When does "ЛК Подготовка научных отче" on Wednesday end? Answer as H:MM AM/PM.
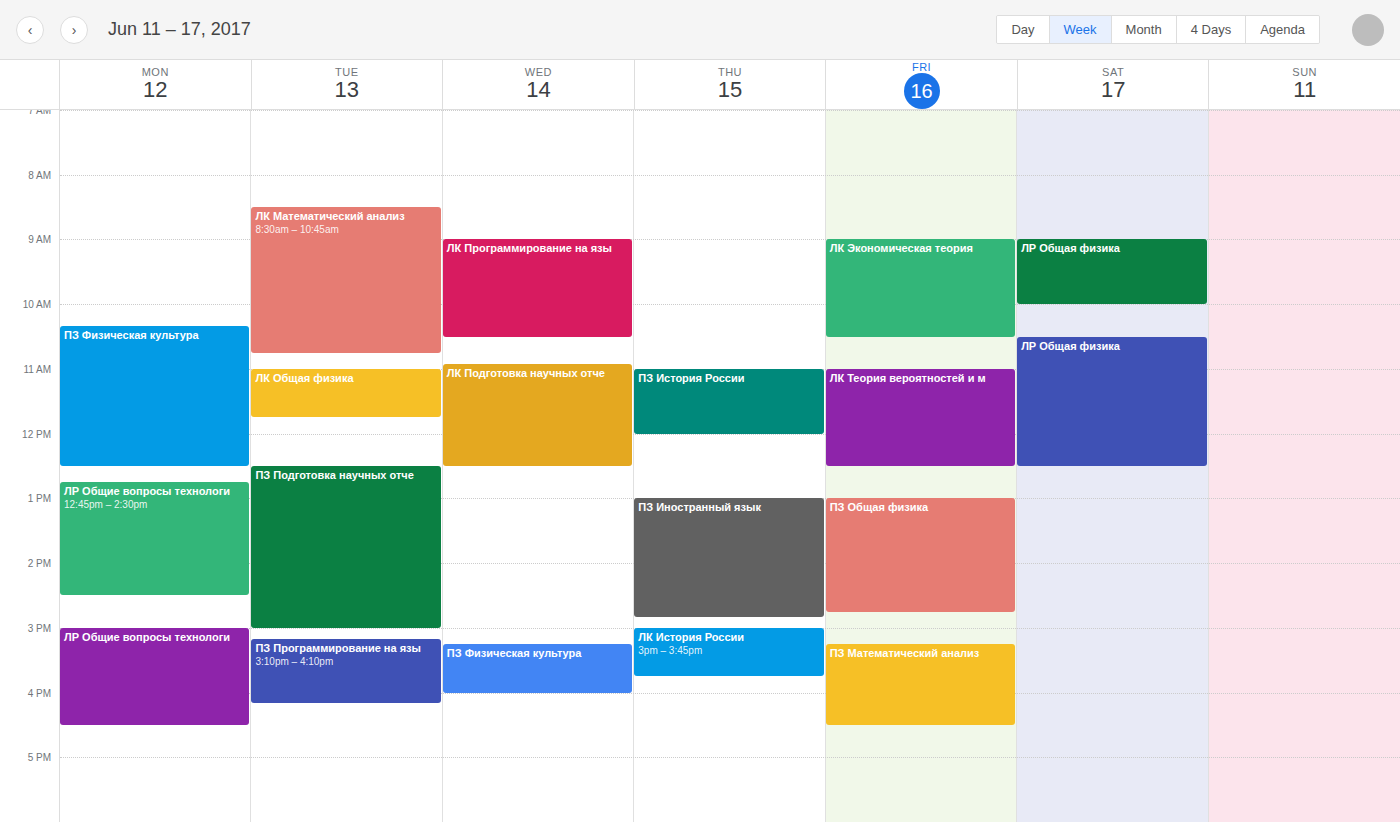
12:30 PM